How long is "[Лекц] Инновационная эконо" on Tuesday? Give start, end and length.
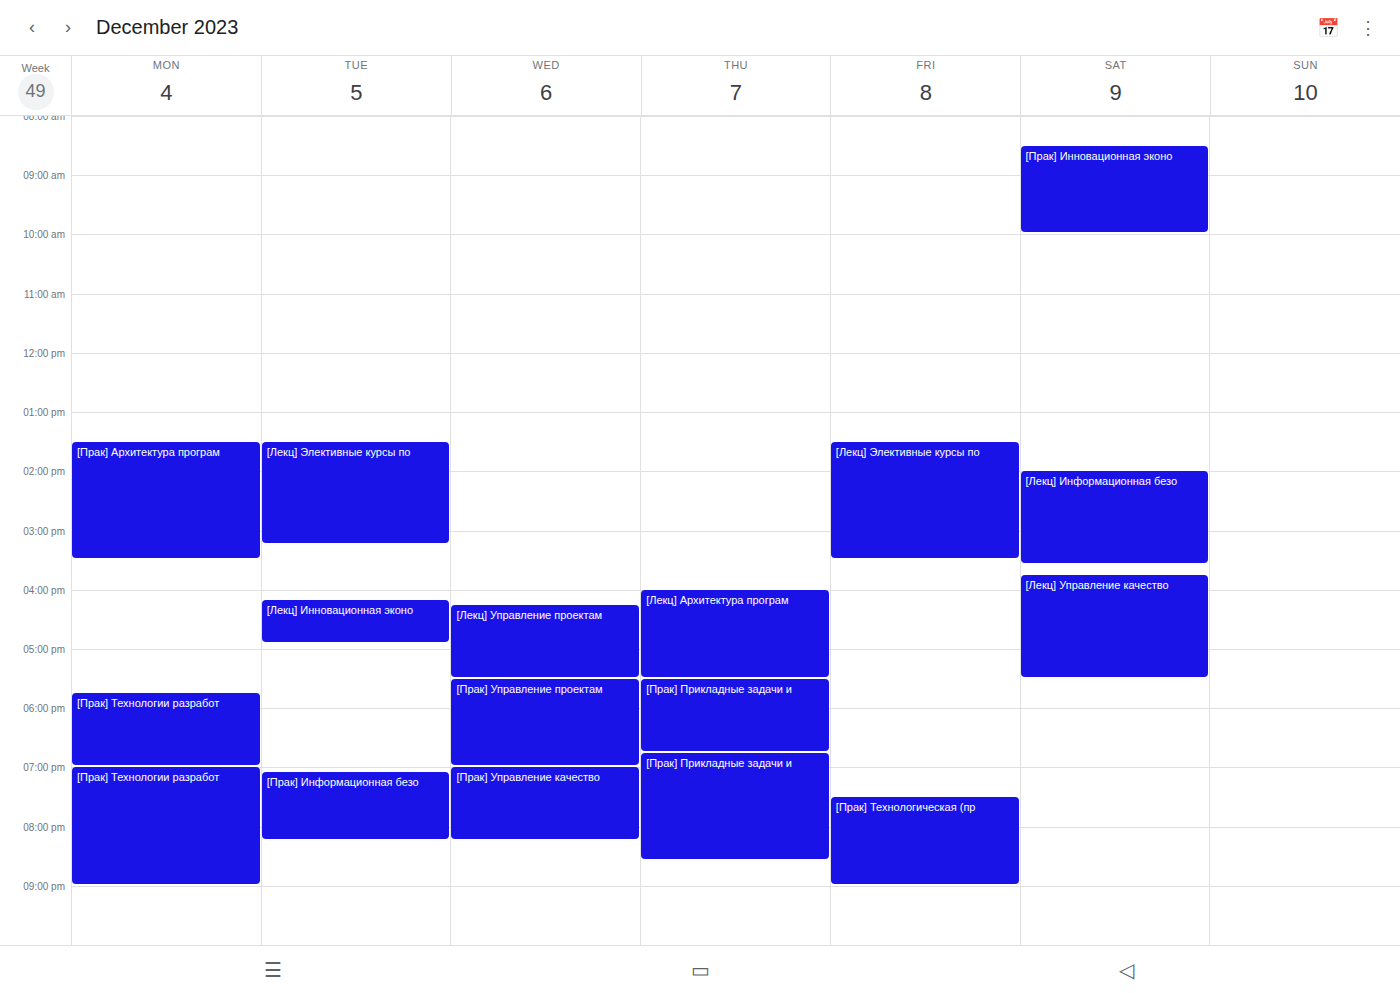
4:10 PM to 4:55 PM, 45 minutes